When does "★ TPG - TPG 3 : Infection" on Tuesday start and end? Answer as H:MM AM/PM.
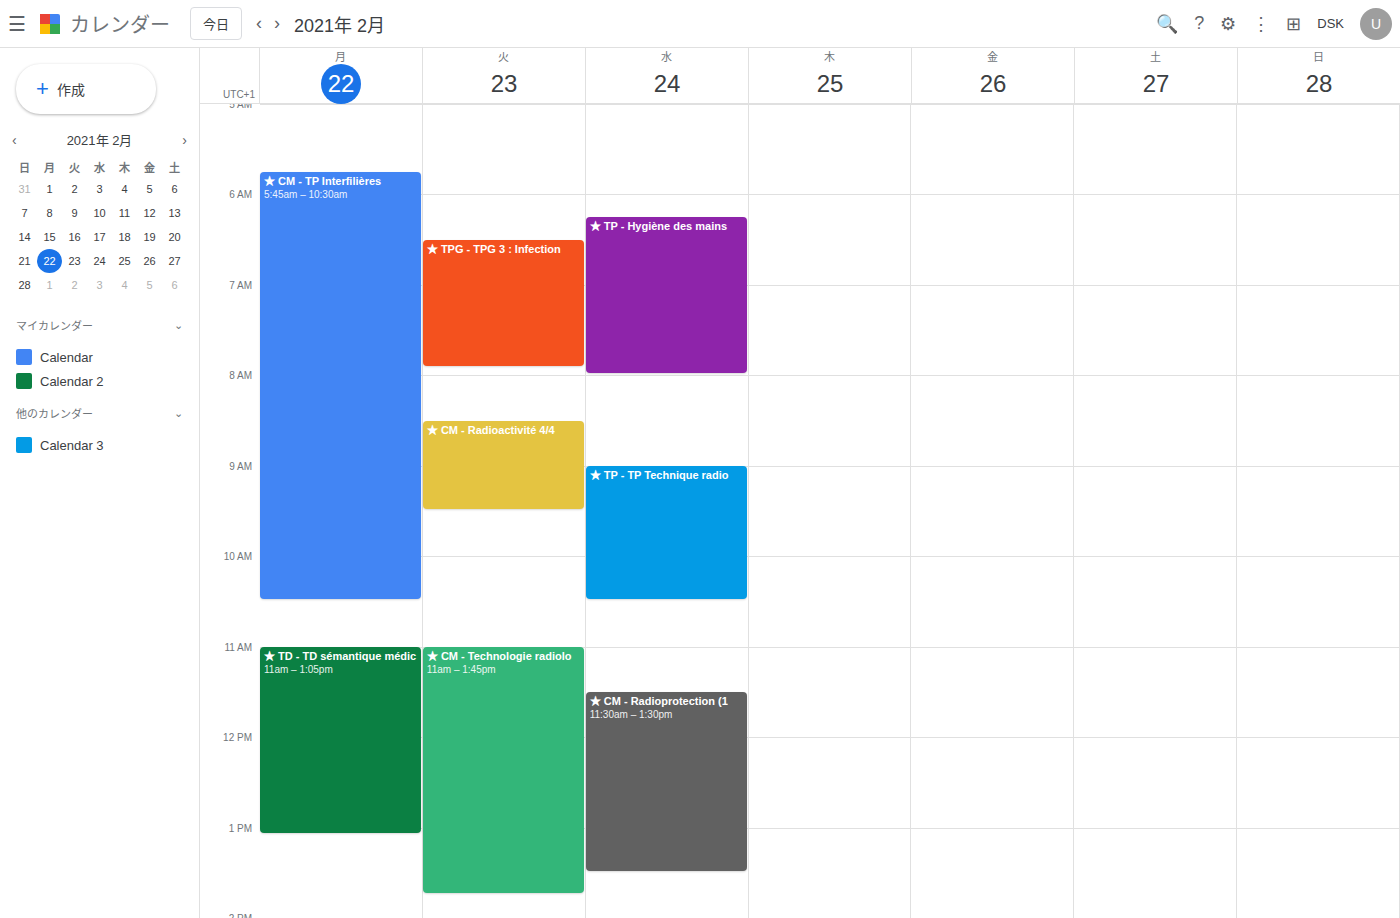
6:30 AM to 7:55 AM